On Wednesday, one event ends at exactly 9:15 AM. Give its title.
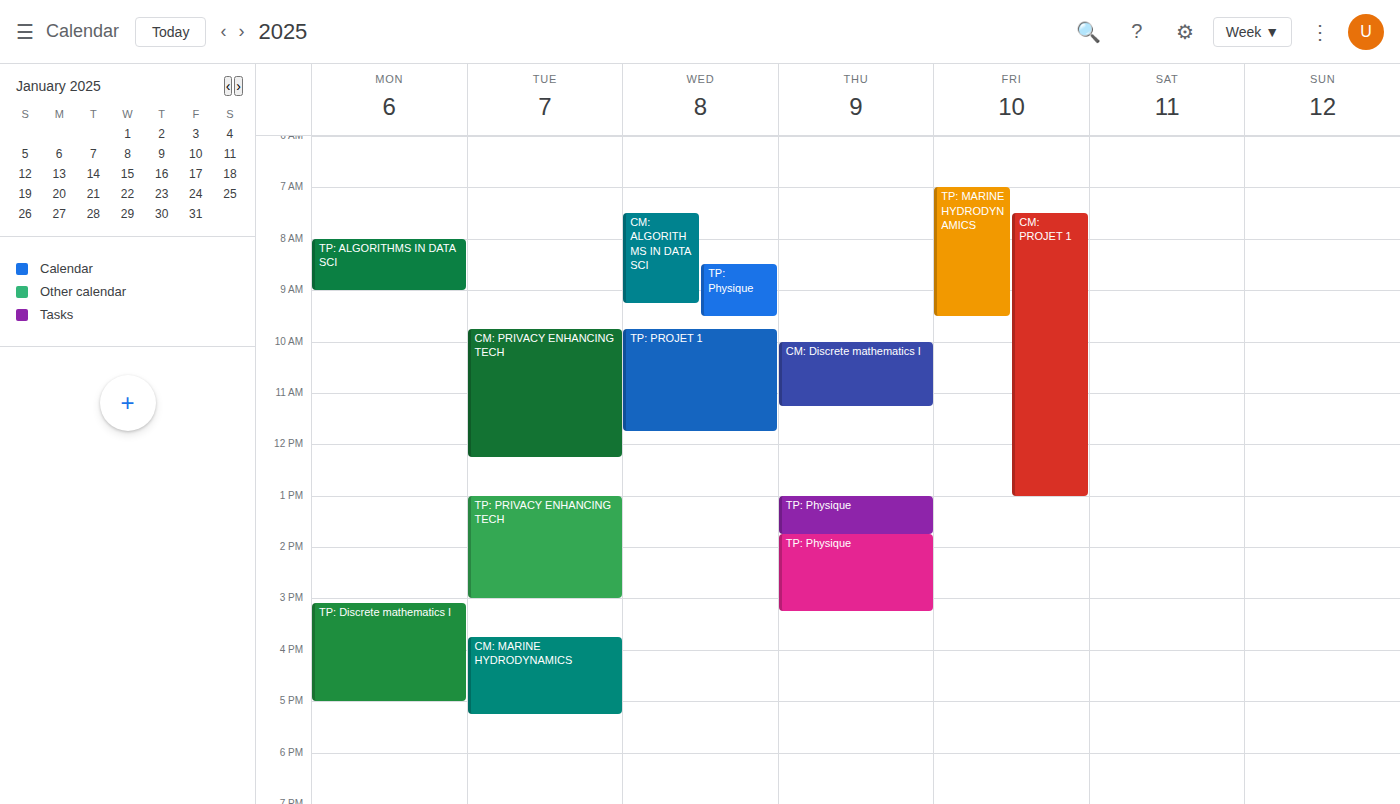
"CM: ALGORITHMS IN DATA SCI"